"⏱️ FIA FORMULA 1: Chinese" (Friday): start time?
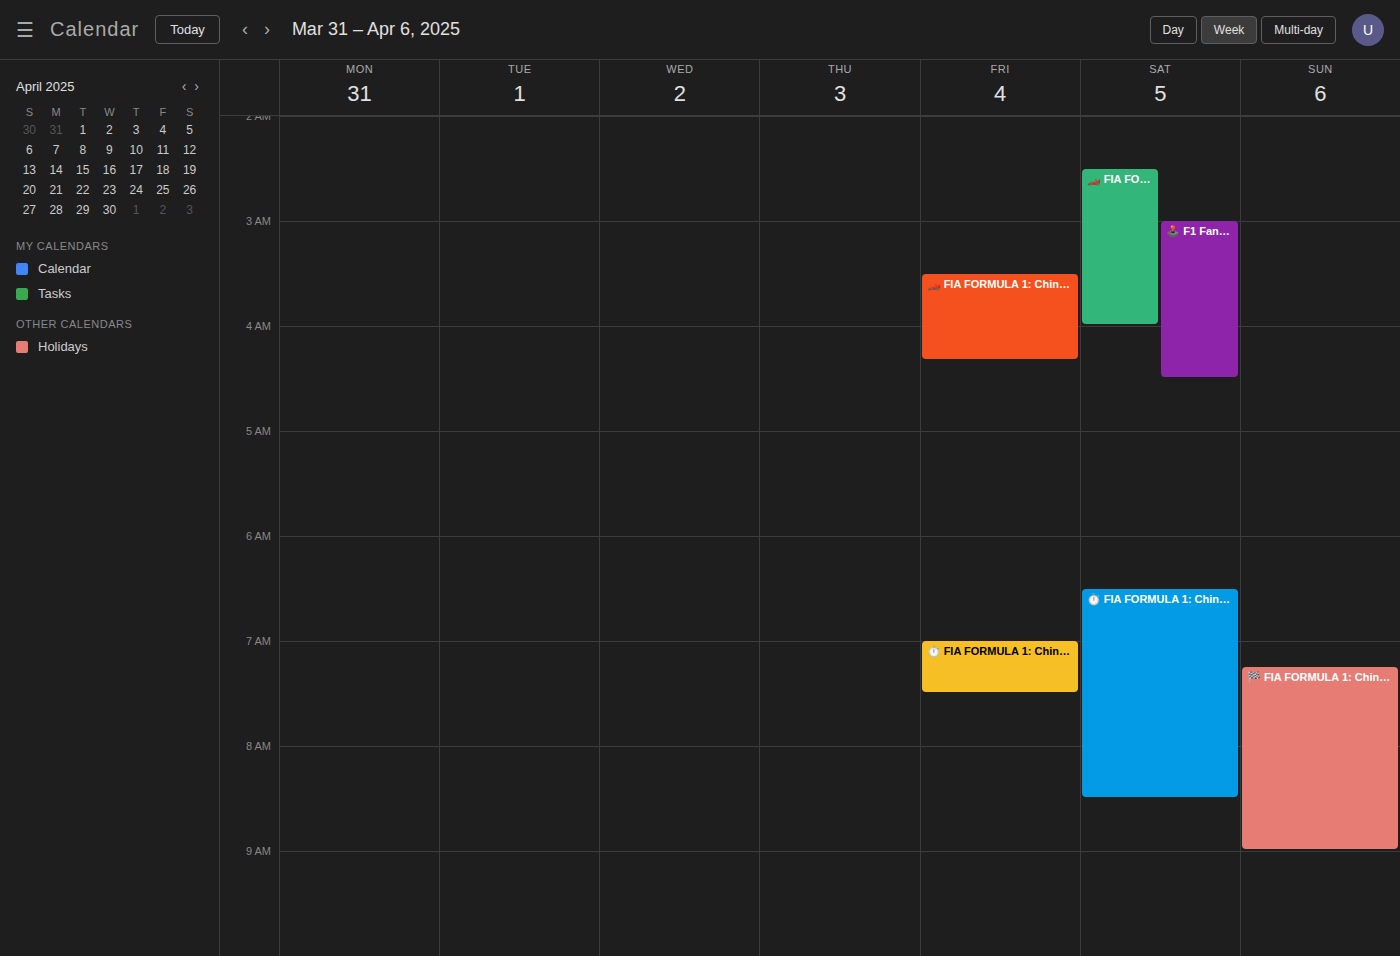
7:00 AM